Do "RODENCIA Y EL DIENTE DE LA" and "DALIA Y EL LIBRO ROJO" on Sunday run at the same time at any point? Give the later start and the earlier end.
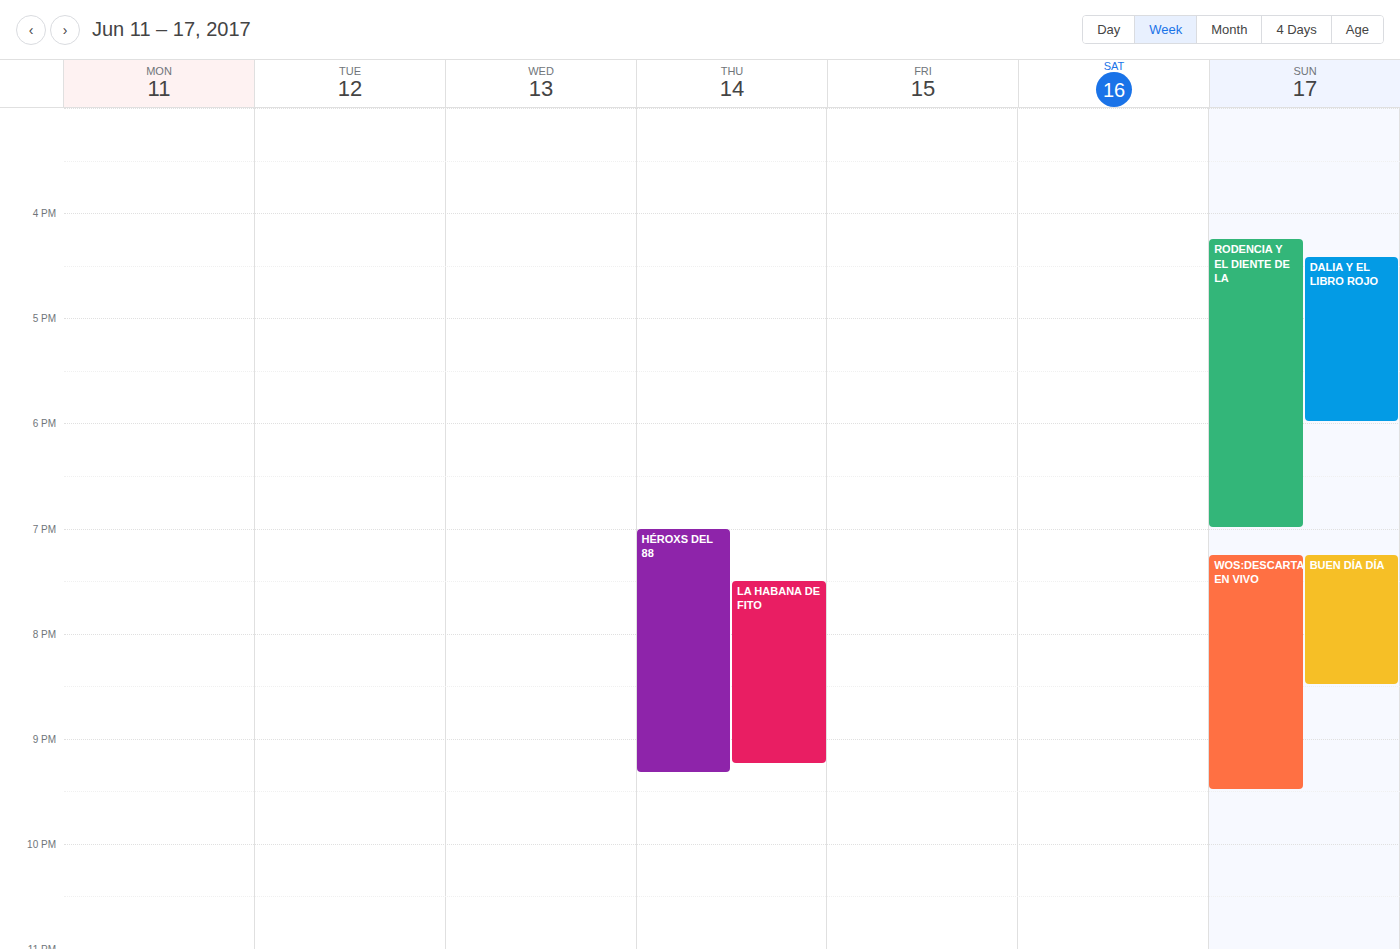
"DALIA Y EL LIBRO ROJO" runs 4:25 PM to 6:00 PM, inside "RODENCIA Y EL DIENTE DE LA" -- they overlap.